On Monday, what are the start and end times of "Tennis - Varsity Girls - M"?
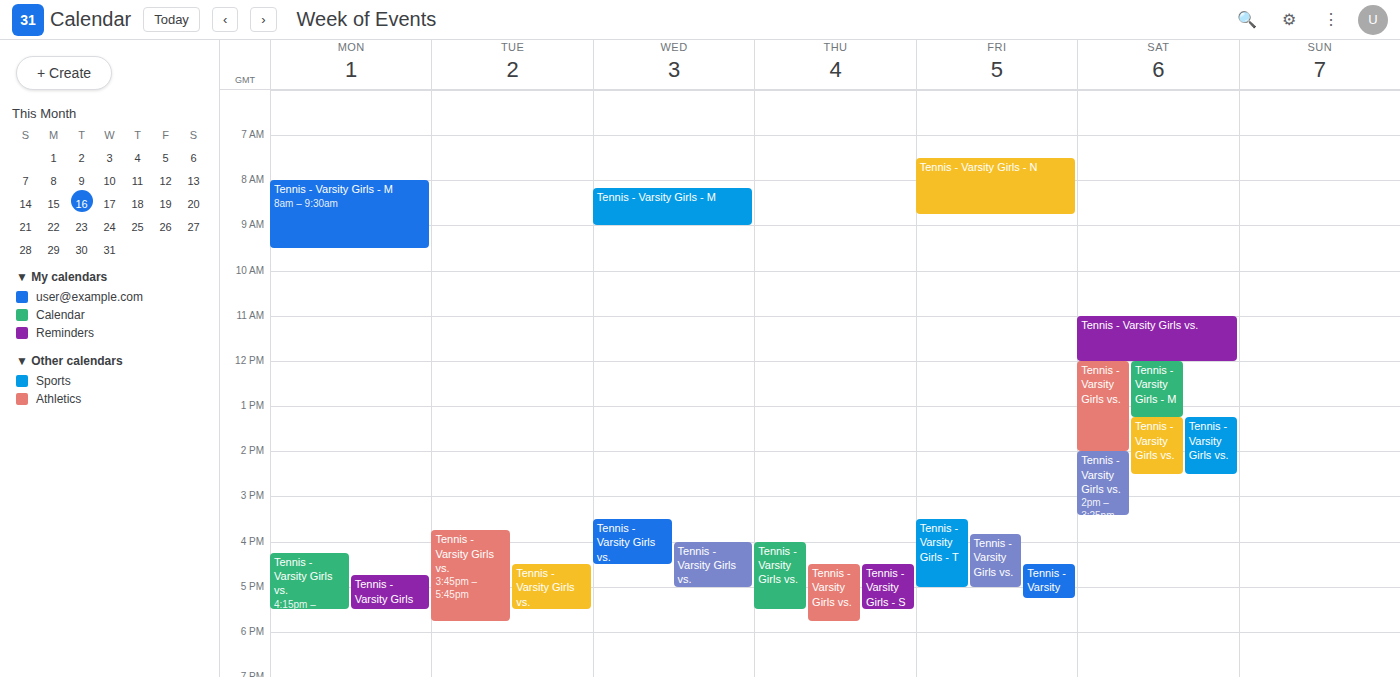
8:00 AM to 9:30 AM